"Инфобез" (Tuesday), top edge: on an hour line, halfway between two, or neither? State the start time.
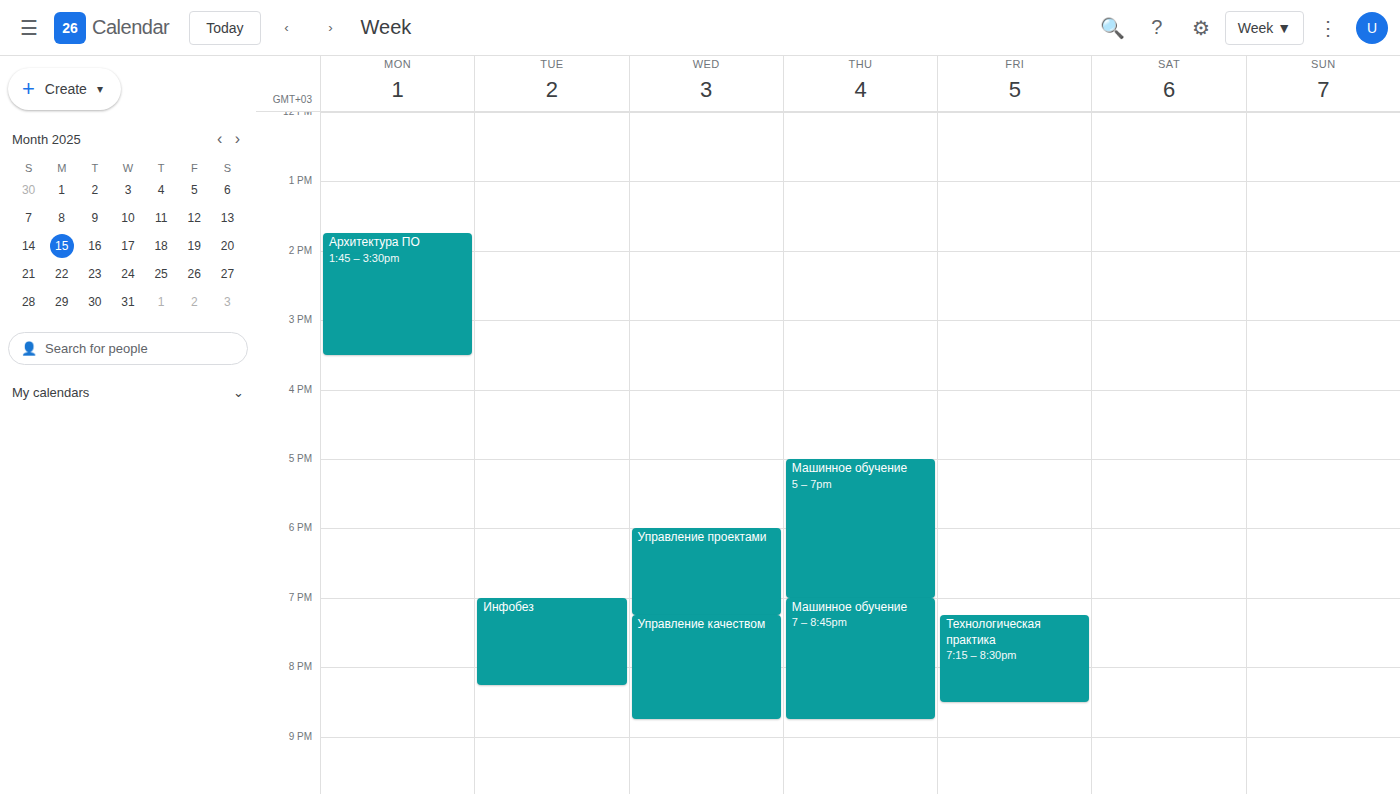
7:00 PM -- exactly on the 7 PM line.